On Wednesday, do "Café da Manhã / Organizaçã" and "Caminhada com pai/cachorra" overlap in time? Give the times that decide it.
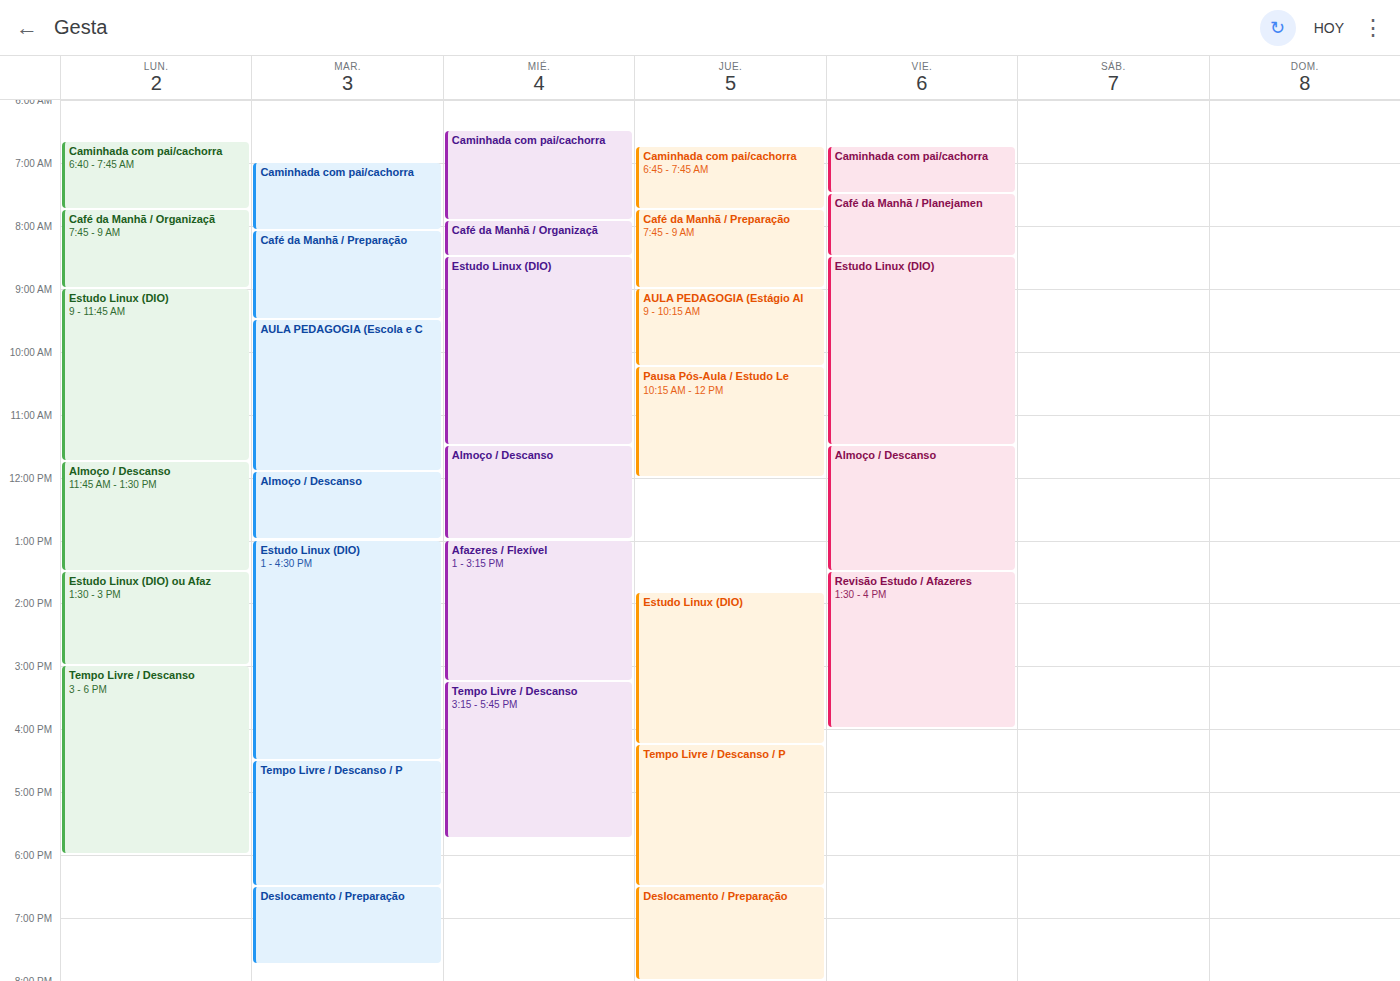
"Caminhada com pai/cachorra" ends at 07:55, exactly when "Café da Manhã / Organizaçã" starts -- they touch but do not overlap.